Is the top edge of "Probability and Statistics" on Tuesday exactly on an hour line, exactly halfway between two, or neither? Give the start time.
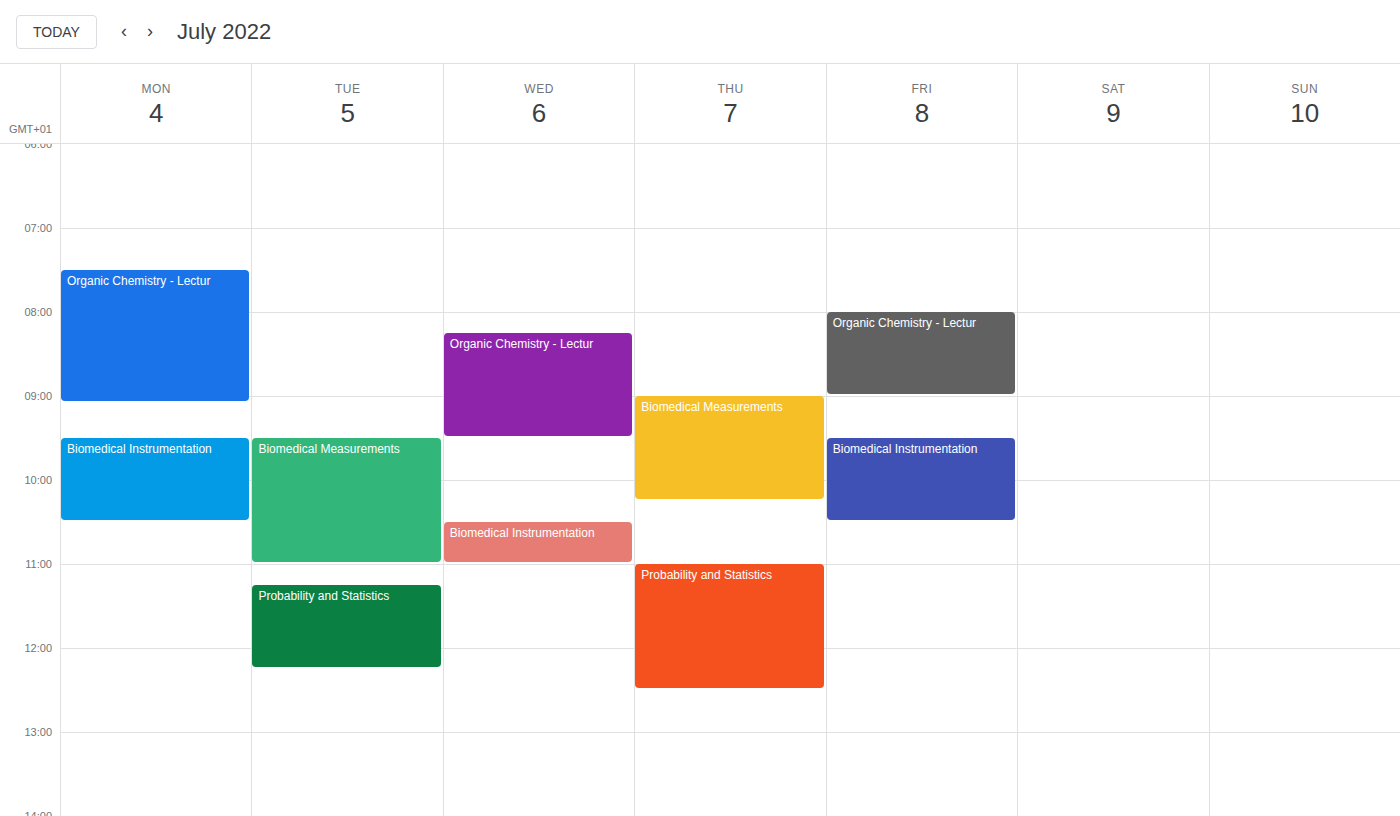
11:15 AM -- neither: a quarter of the way from the 11 AM line to the 12 PM line.